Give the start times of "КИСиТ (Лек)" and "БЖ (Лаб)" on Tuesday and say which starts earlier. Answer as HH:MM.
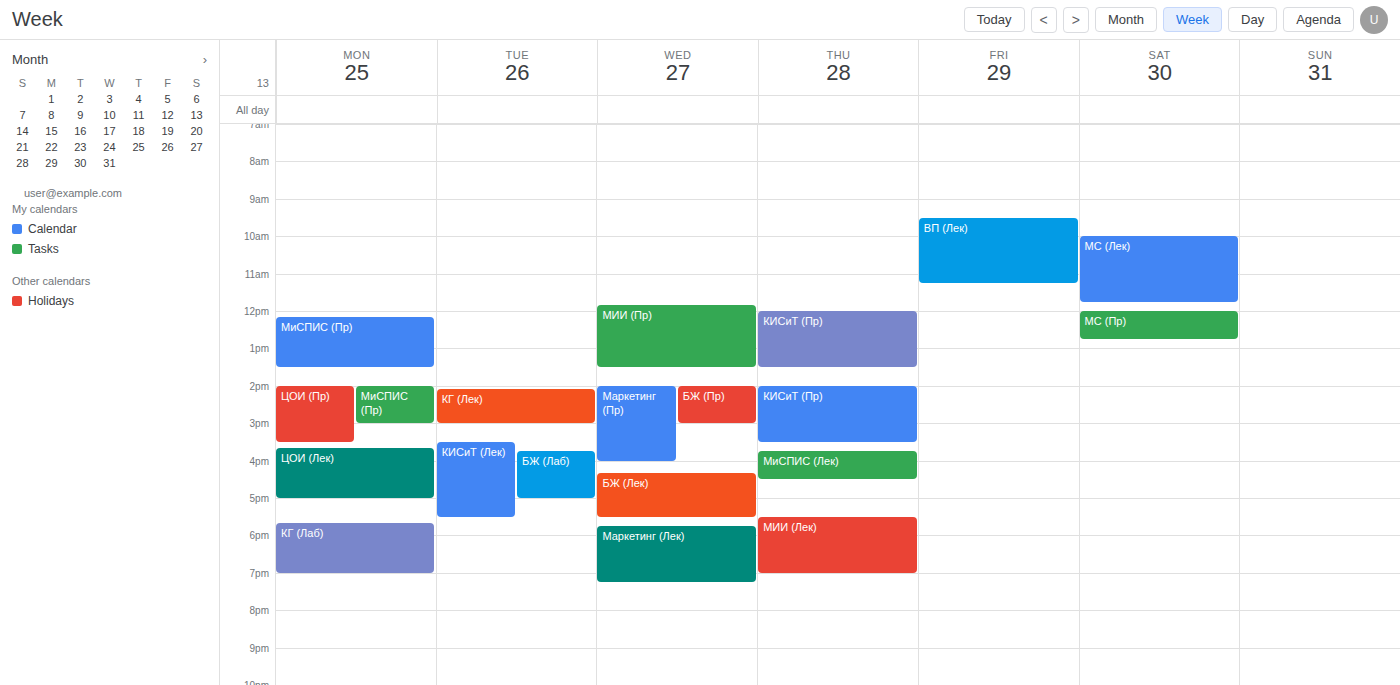
"КИСиТ (Лек)" 15:30; "БЖ (Лаб)" 15:45.